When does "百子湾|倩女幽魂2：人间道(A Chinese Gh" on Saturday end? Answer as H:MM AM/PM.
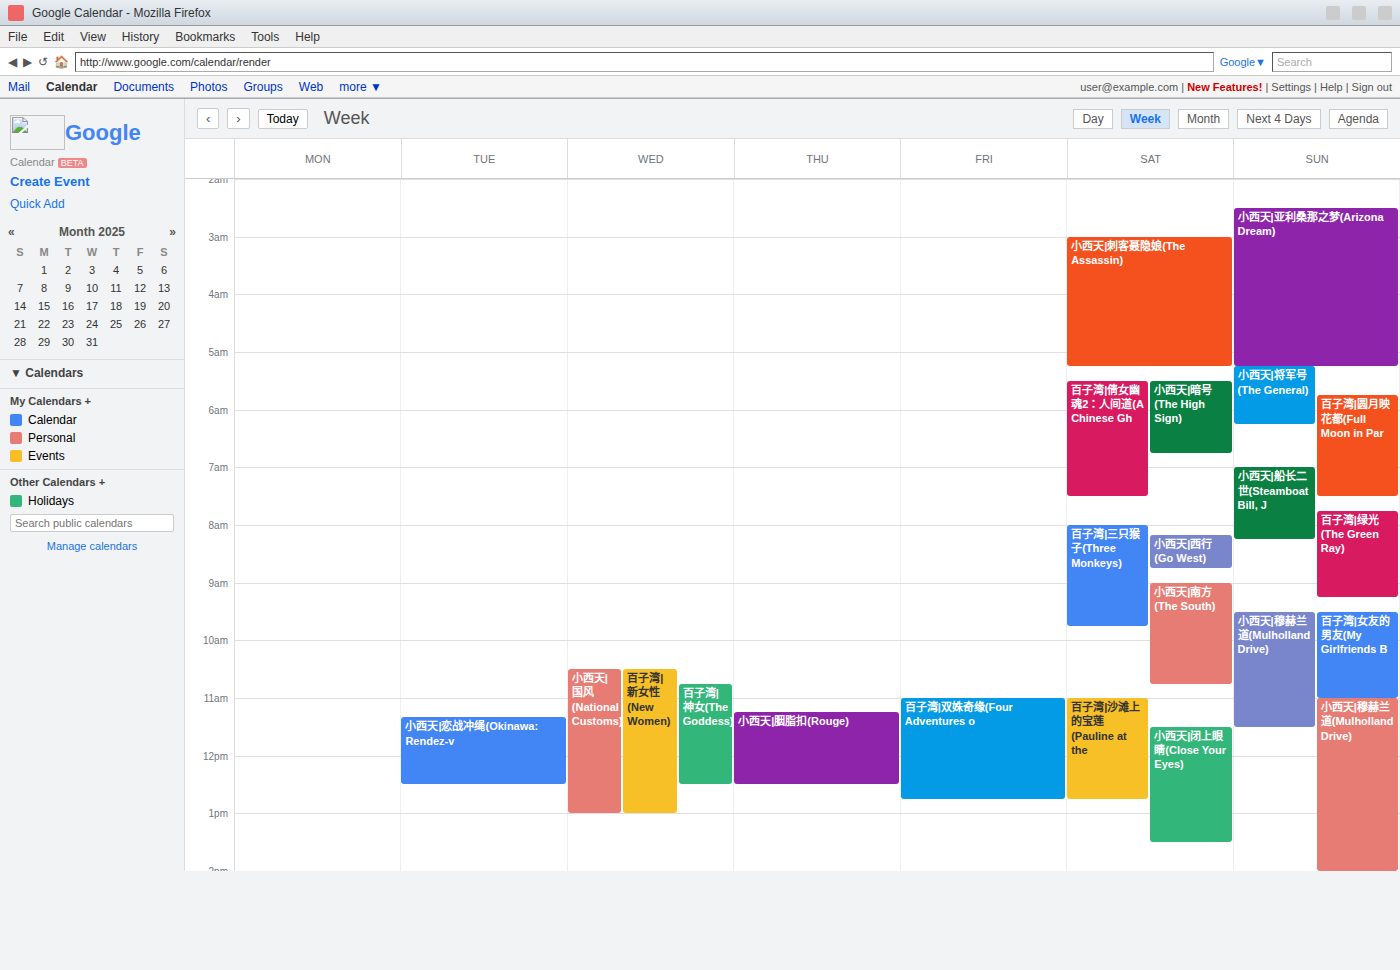
7:30 AM